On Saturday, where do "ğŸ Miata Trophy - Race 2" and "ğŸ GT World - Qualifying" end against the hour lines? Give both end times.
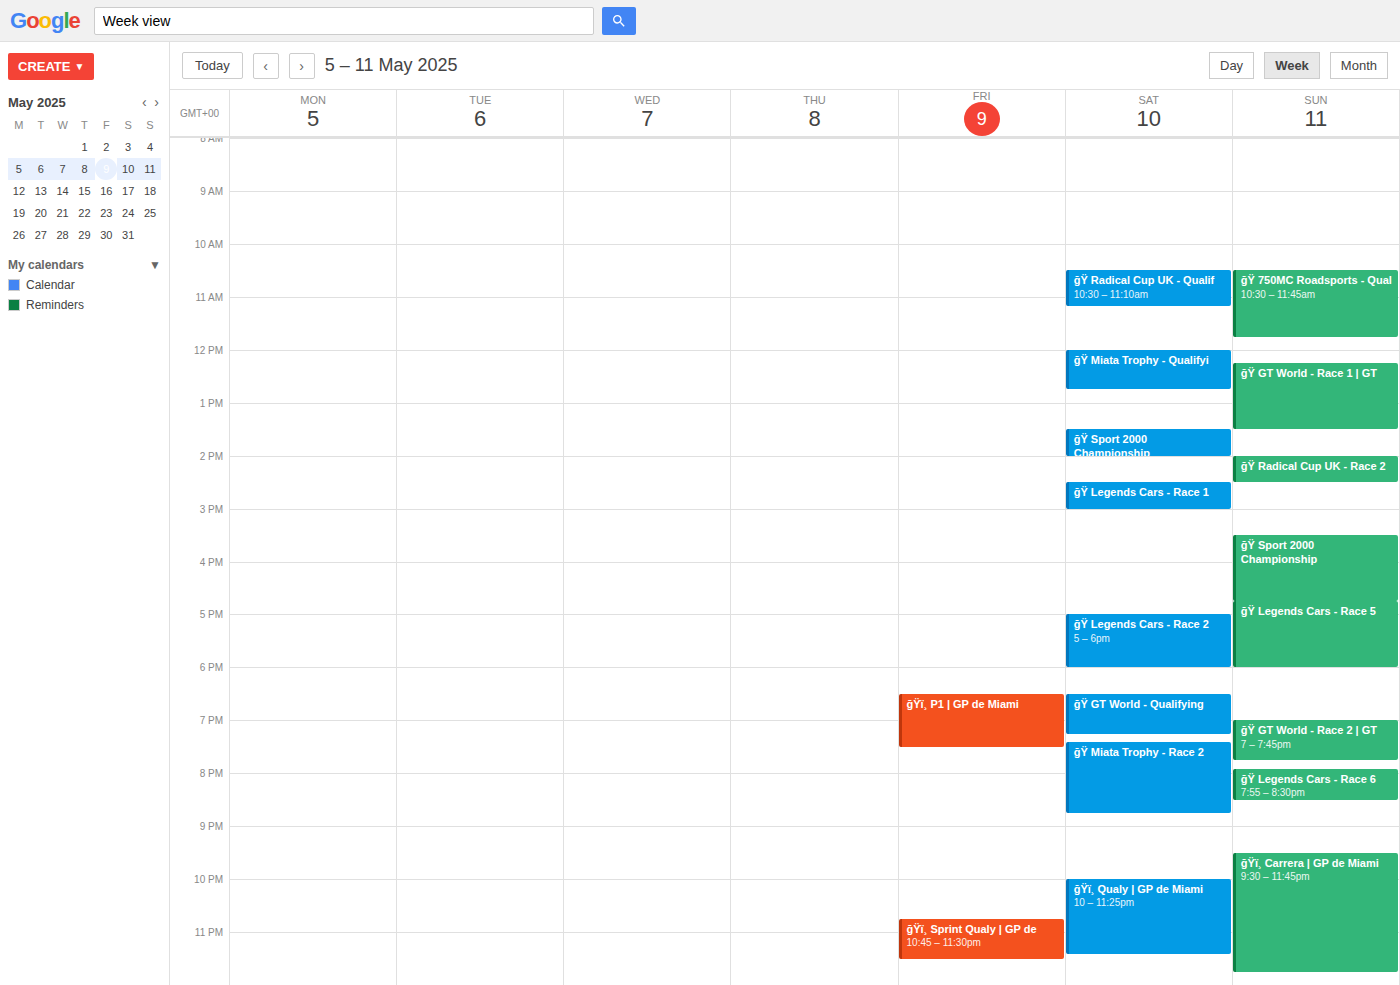
"ğŸ Miata Trophy - Race 2": 8:45 PM, neither: three quarters of the way from the 8 PM line to the 9 PM line. "ğŸ GT World - Qualifying": 7:15 PM, neither: a quarter of the way from the 7 PM line to the 8 PM line.